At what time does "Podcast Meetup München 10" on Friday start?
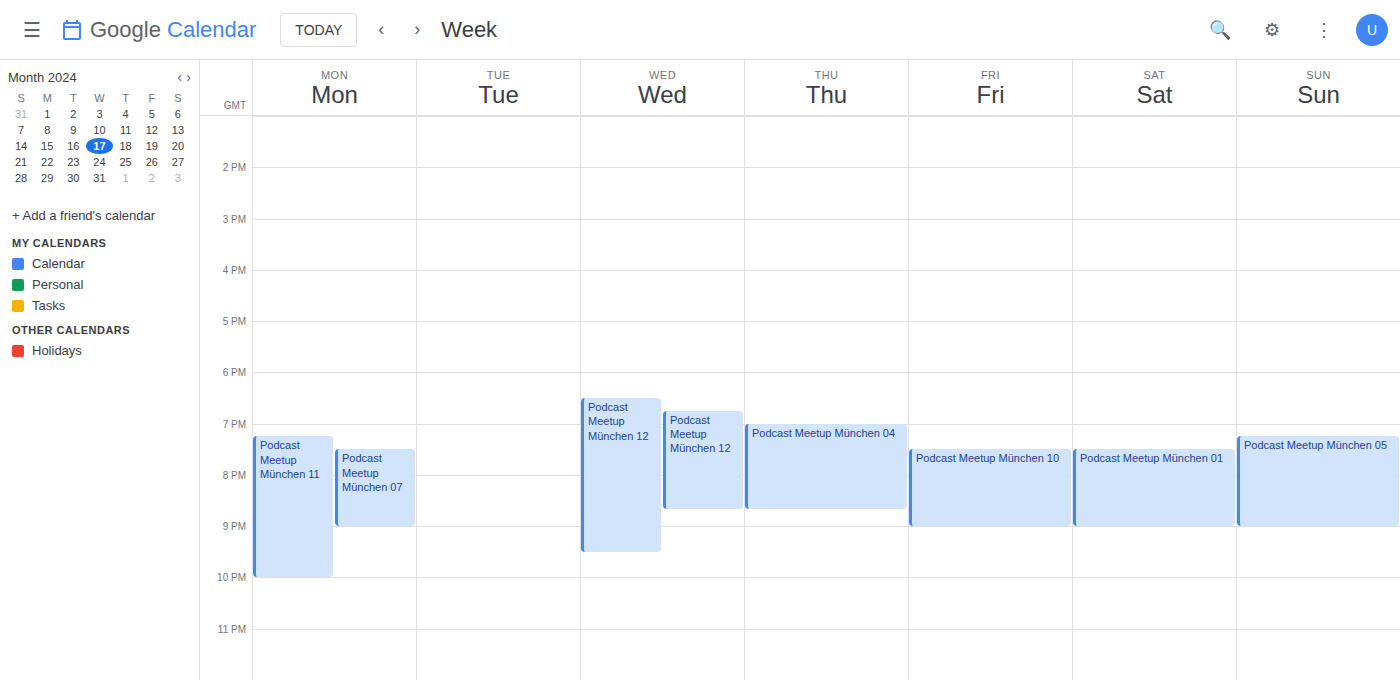
19:30